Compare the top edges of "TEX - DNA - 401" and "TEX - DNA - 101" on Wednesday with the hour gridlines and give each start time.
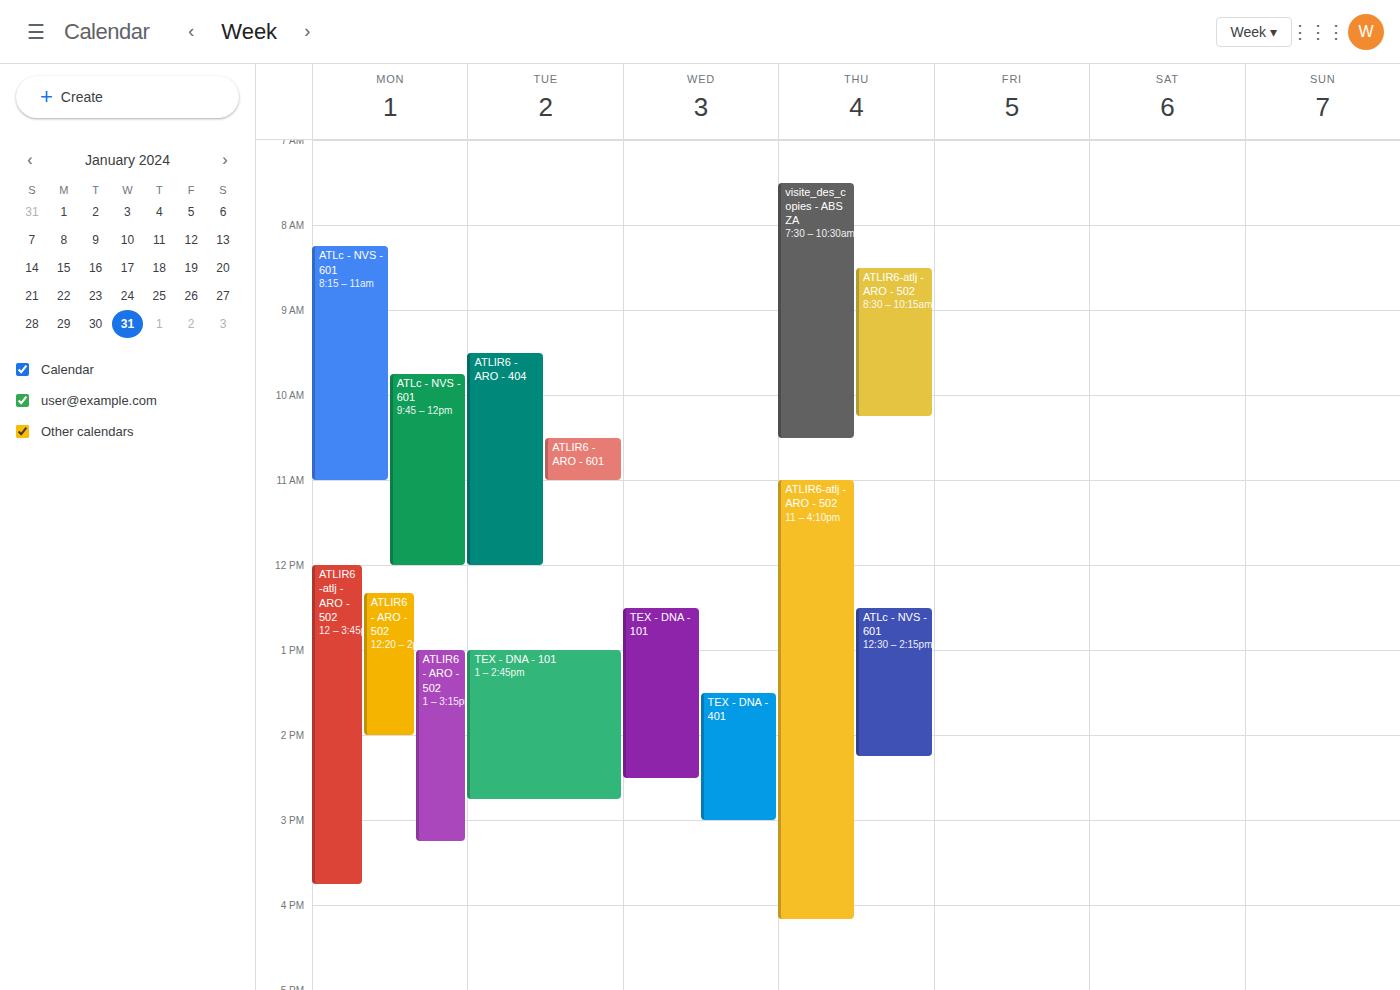
"TEX - DNA - 401": 1:30 PM, halfway between the 1 PM and 2 PM lines. "TEX - DNA - 101": 12:30 PM, halfway between the 12 PM and 1 PM lines.